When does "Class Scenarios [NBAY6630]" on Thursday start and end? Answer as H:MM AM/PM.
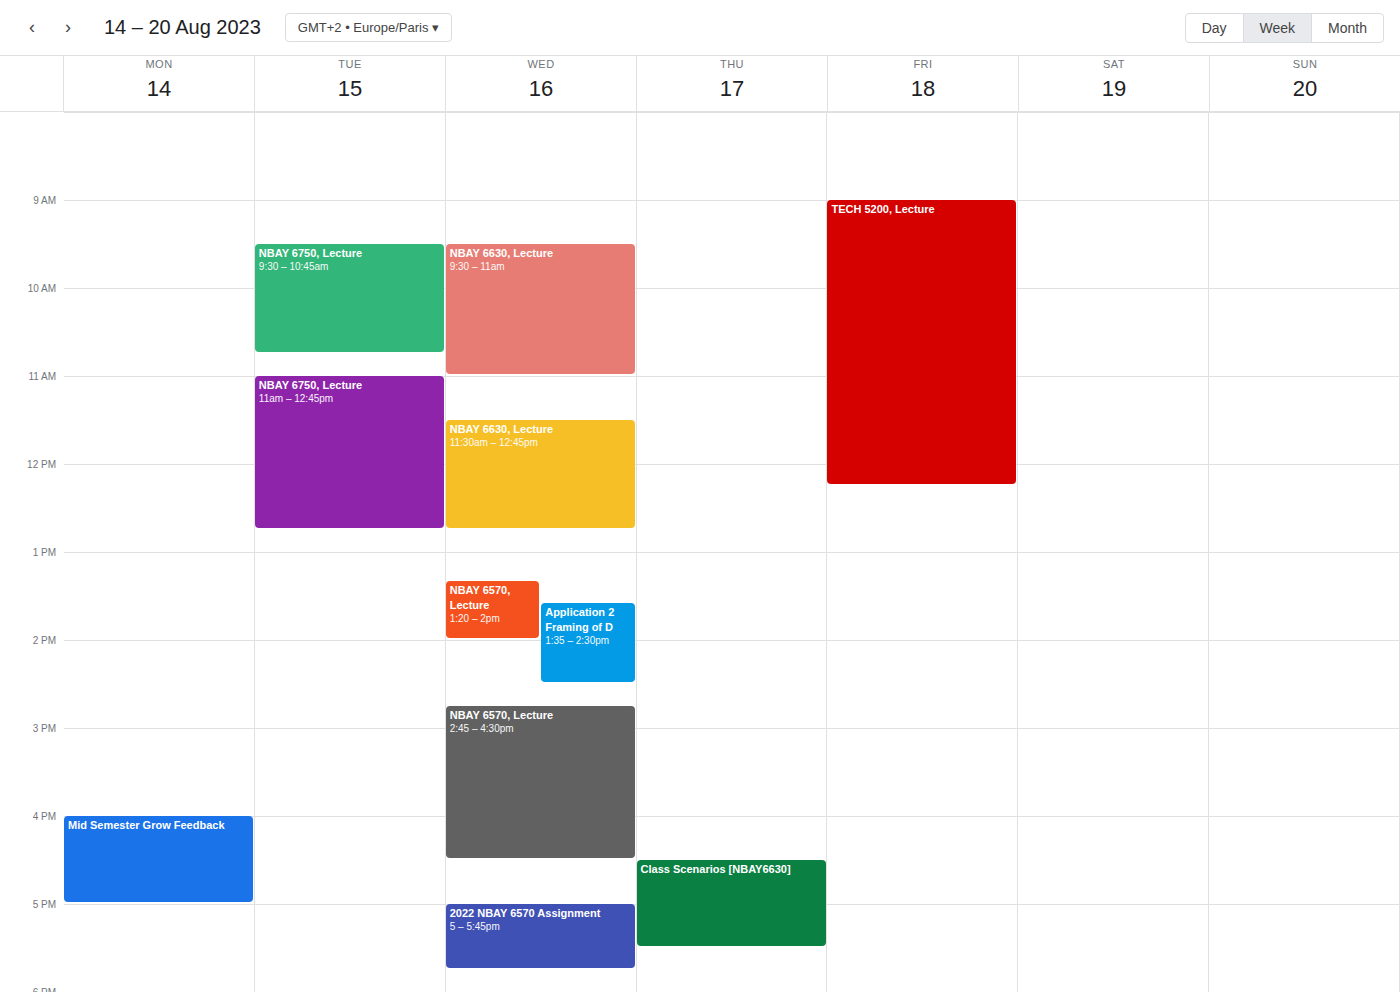
4:30 PM to 5:30 PM